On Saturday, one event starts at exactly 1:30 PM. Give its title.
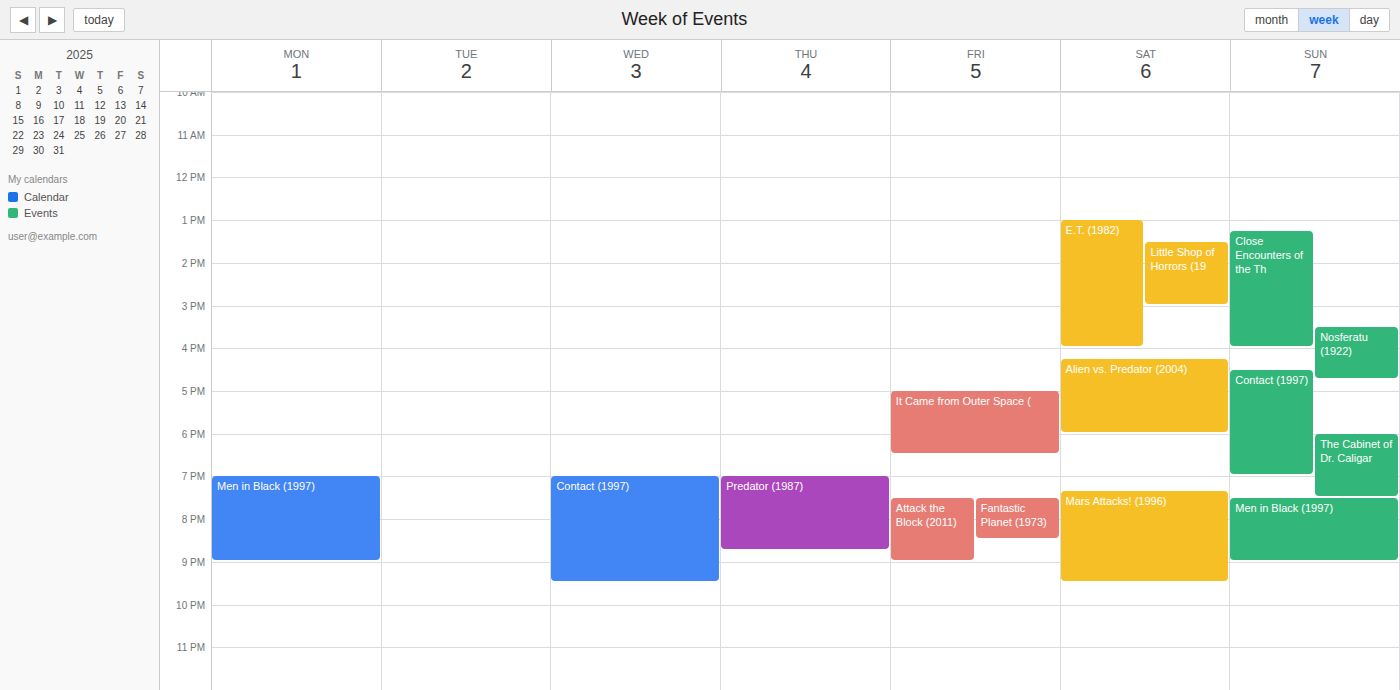
"Little Shop of Horrors (19"